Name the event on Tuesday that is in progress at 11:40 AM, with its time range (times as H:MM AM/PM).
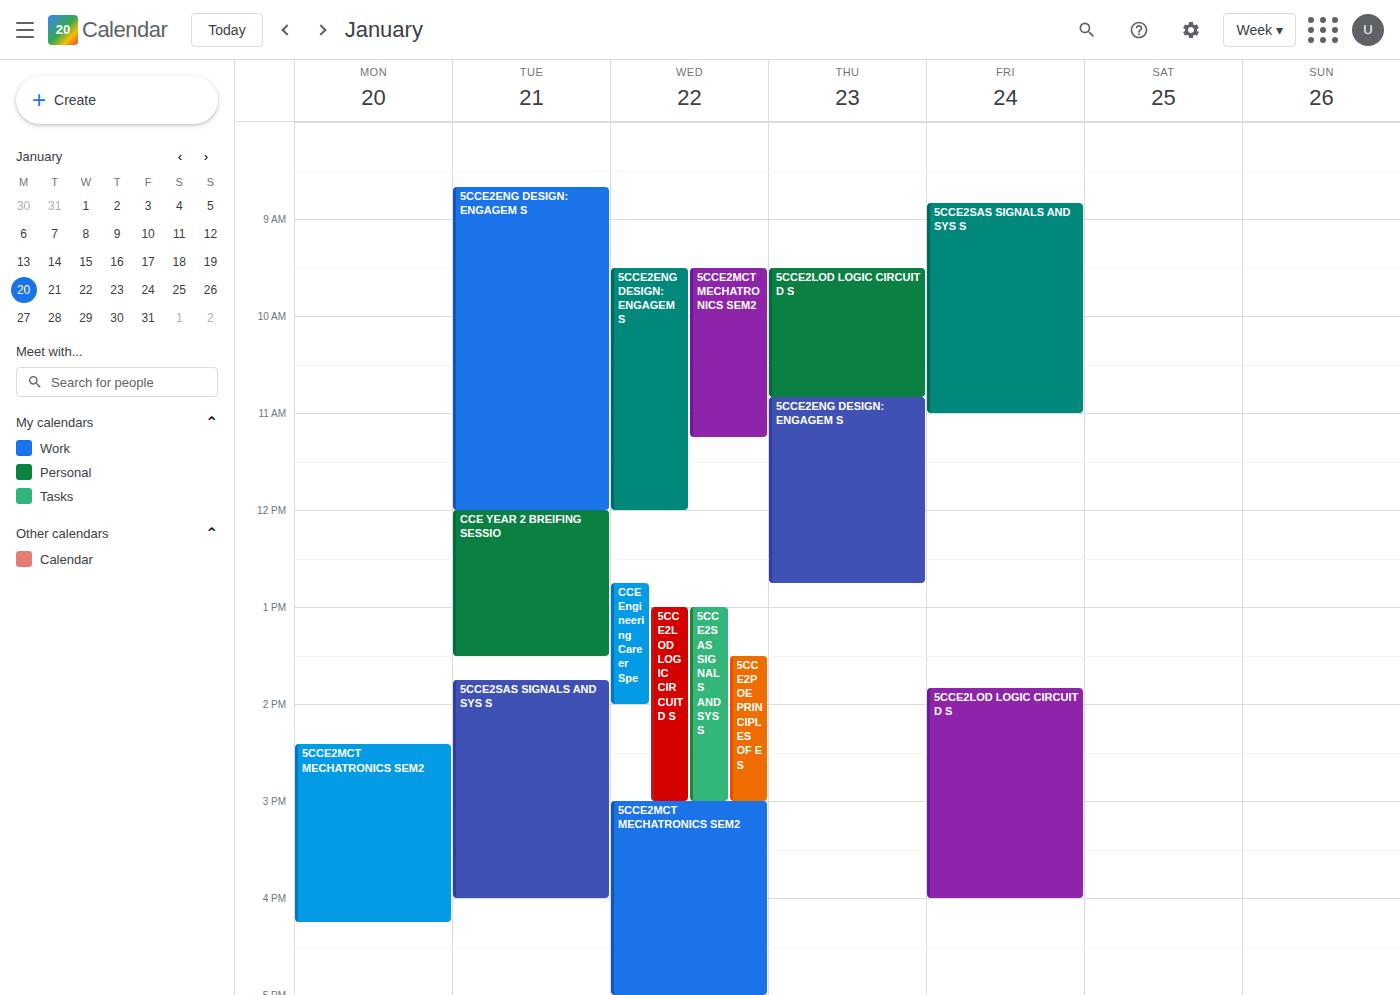
"5CCE2ENG DESIGN: ENGAGEM S", 8:40 AM to 12:00 PM